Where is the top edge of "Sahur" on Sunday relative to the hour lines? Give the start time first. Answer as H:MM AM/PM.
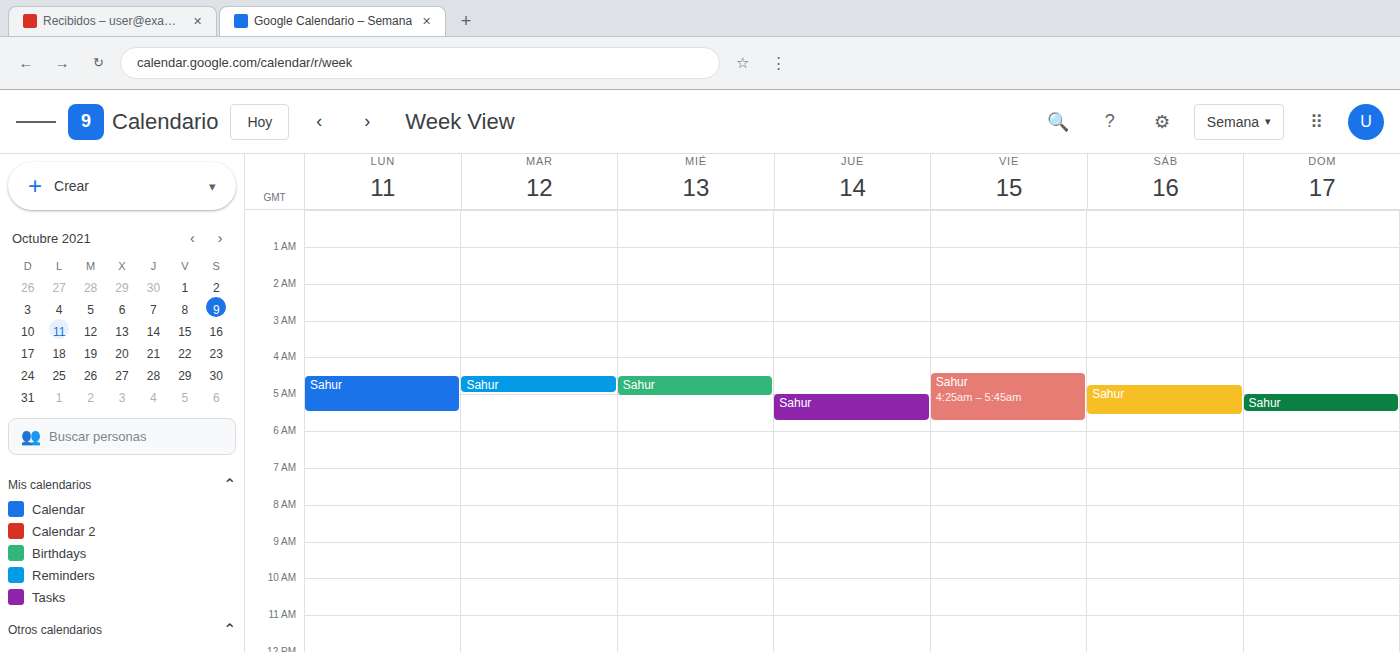
5:00 AM -- exactly on the 5 AM line.